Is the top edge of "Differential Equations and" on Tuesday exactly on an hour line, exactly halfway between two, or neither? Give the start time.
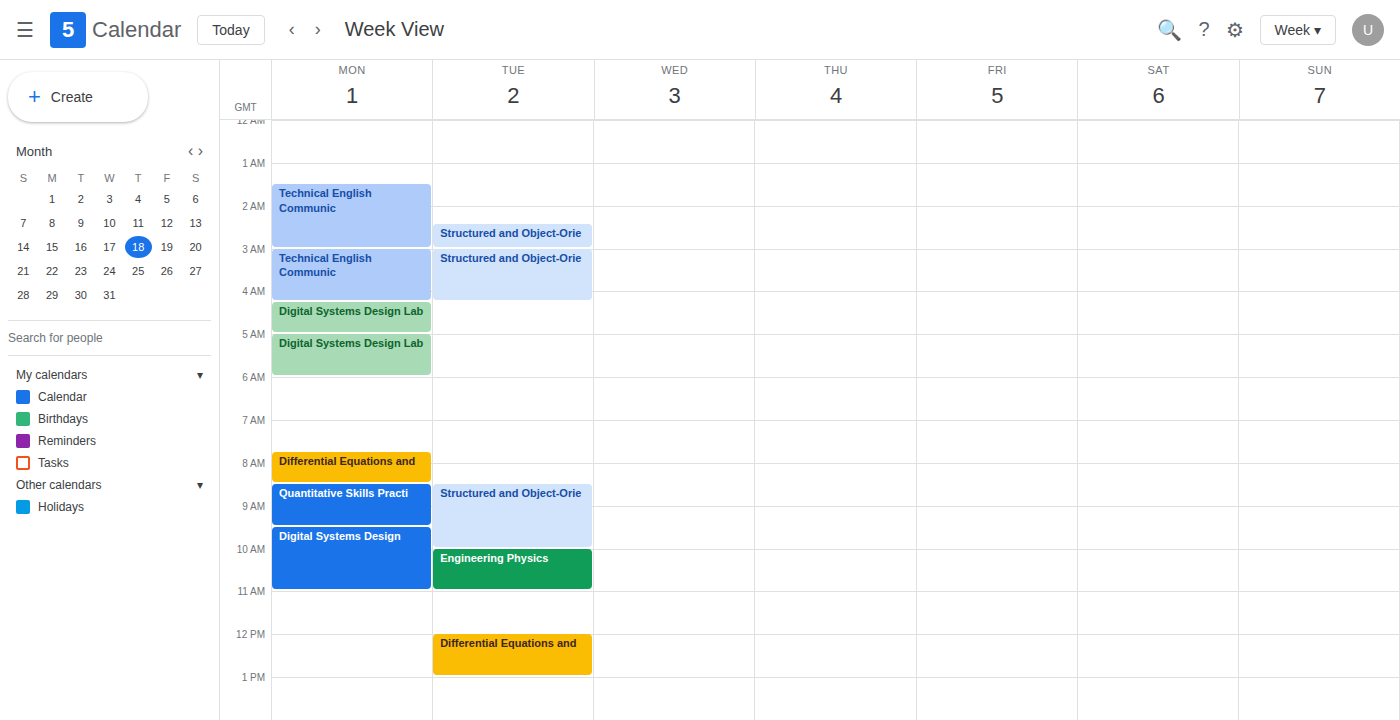
12:00 -- exactly on the 12:00 line.